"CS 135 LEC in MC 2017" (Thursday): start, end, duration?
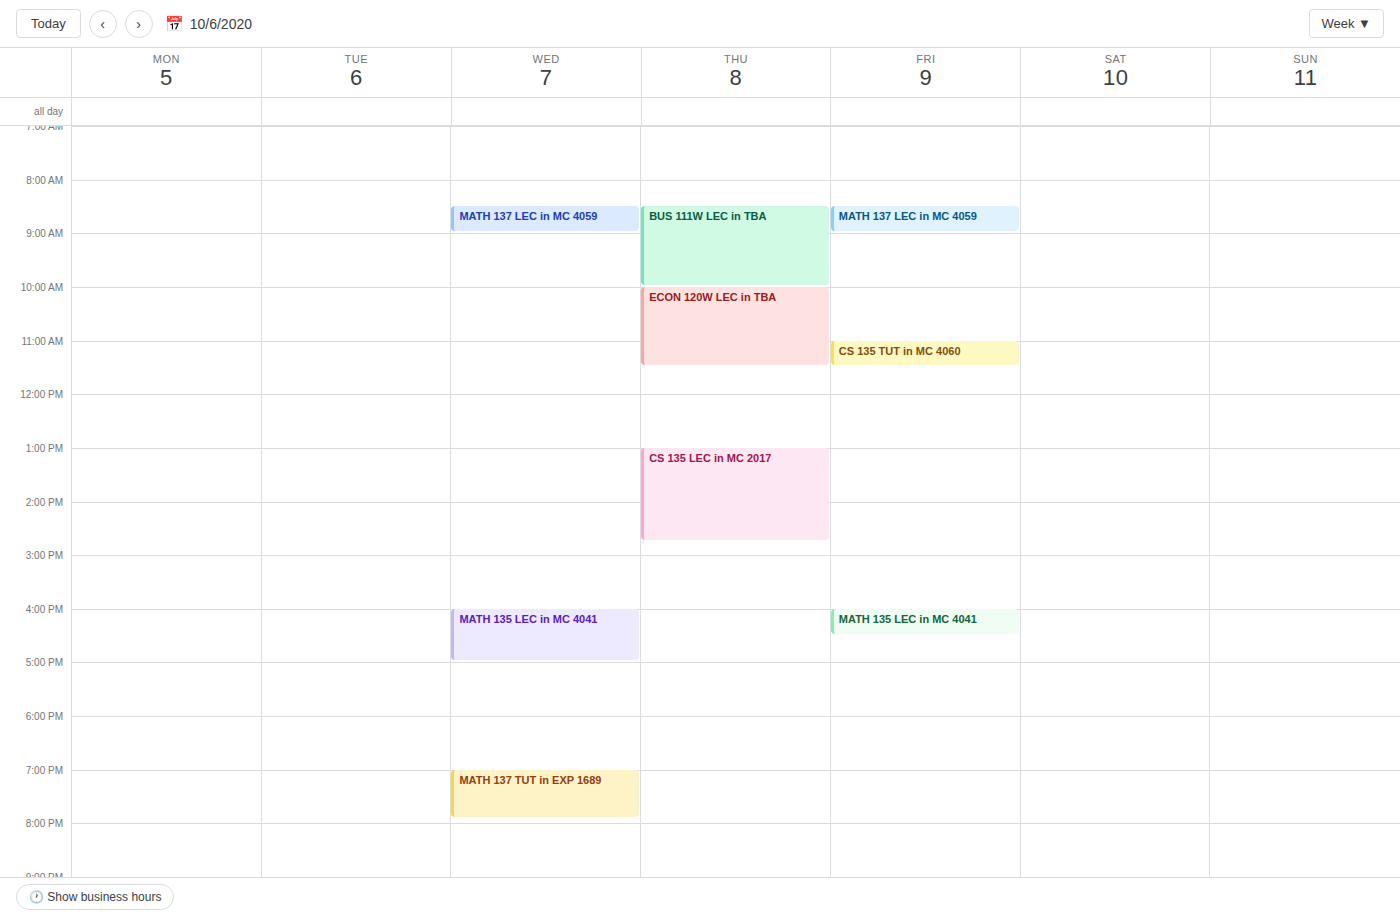
1:00 PM to 2:45 PM, 1 hour 45 minutes